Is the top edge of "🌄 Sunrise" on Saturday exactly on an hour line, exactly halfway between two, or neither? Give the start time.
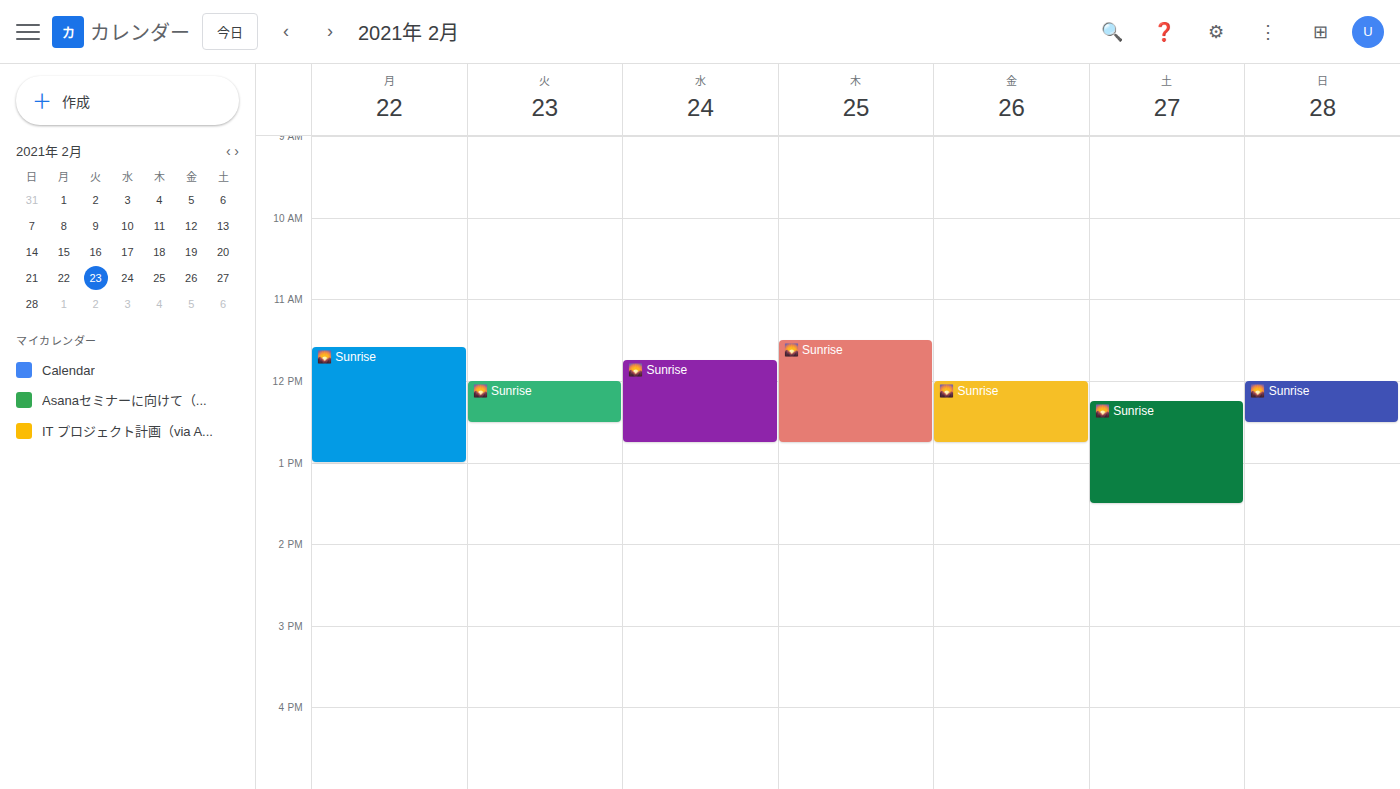
12:15 PM -- neither: a quarter of the way from the 12 PM line to the 1 PM line.